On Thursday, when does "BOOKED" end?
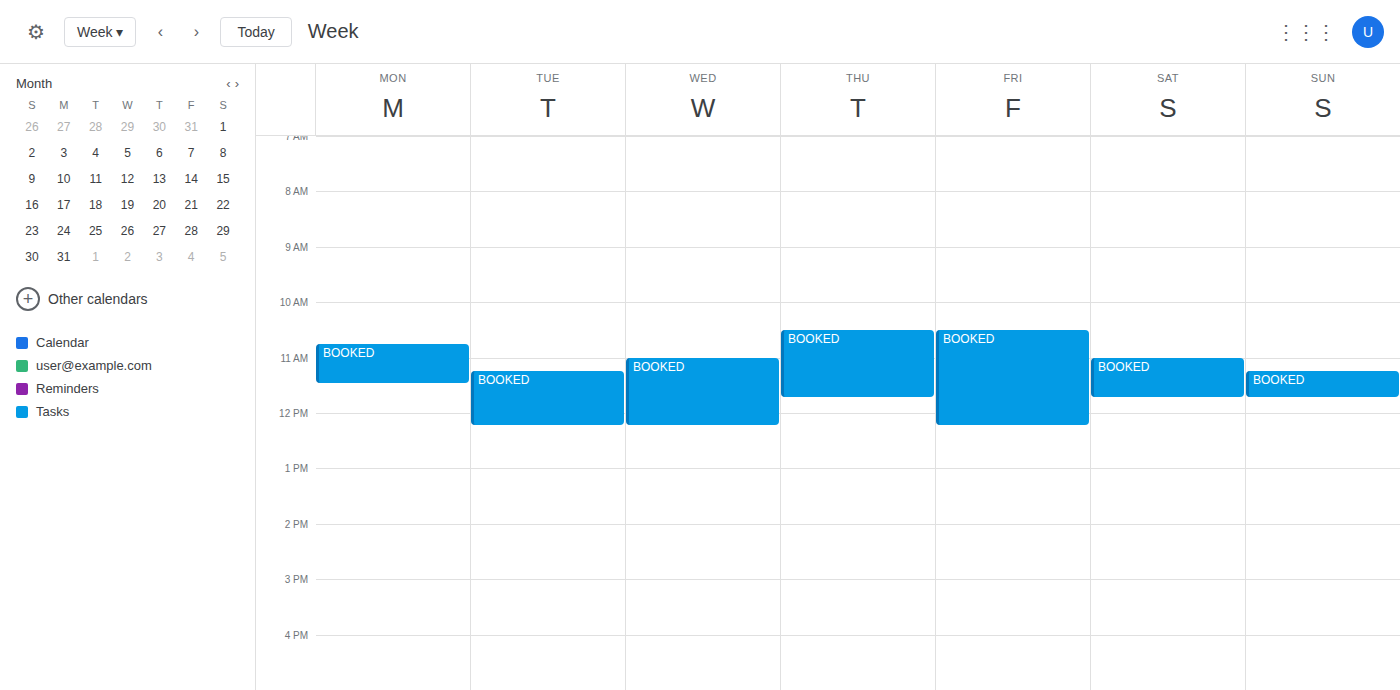
11:45 AM